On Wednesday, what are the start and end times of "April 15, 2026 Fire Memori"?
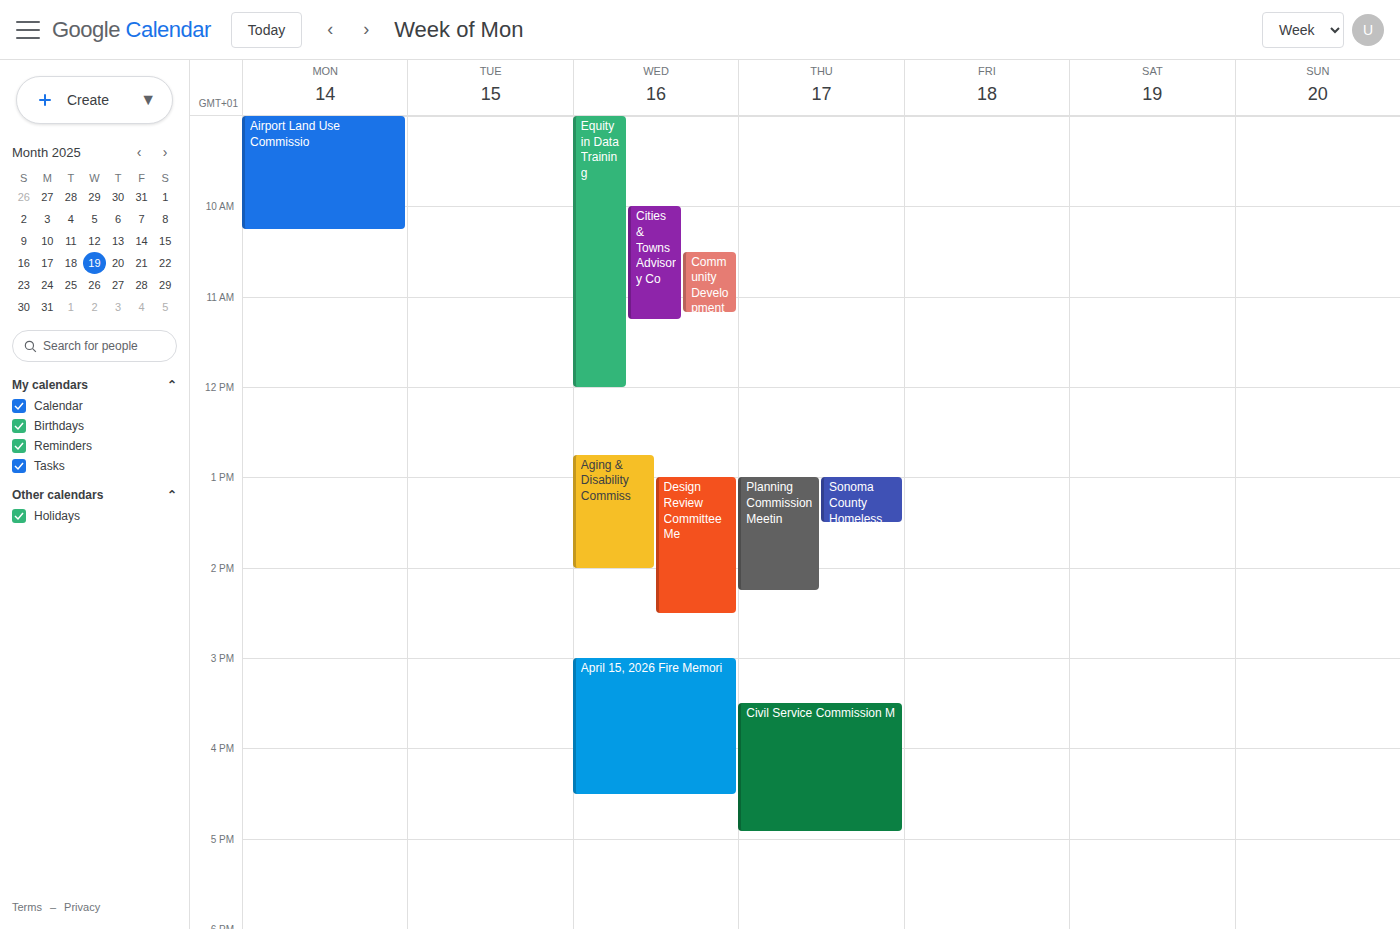
3:00 PM to 4:30 PM